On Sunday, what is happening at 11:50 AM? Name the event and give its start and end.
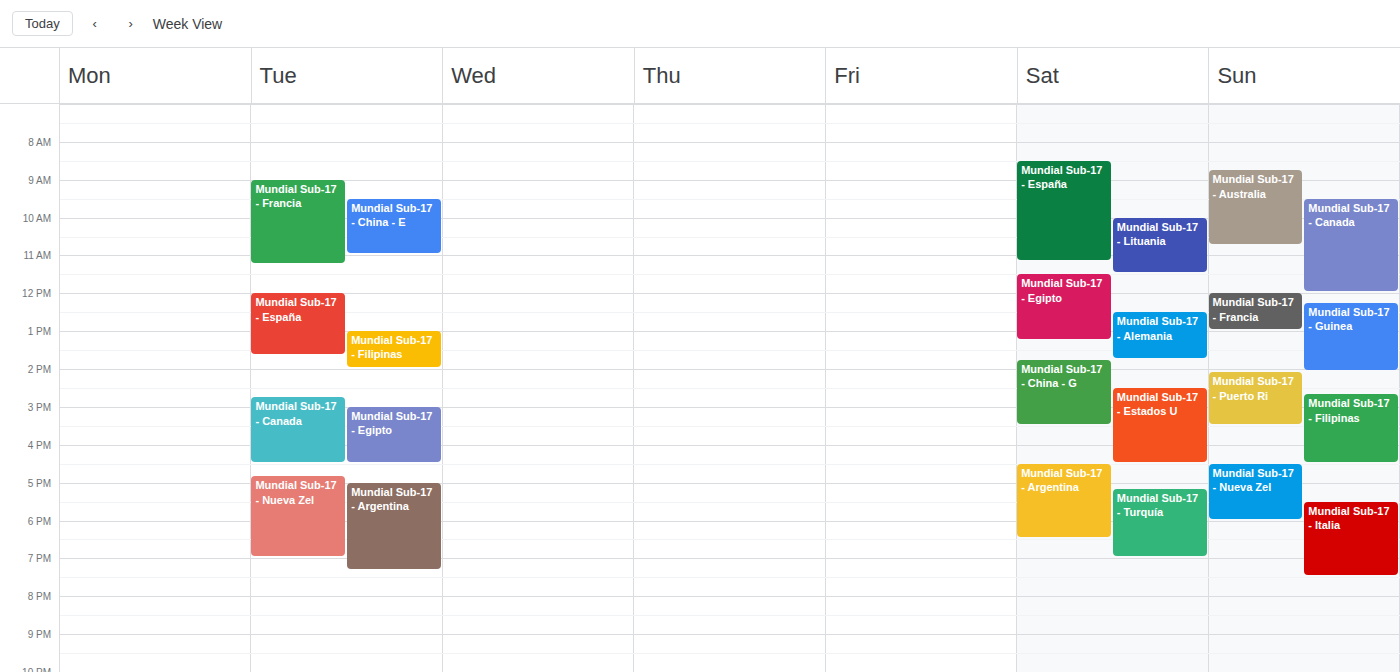
"Mundial Sub-17 - Canada", 9:30 AM to 12:00 PM